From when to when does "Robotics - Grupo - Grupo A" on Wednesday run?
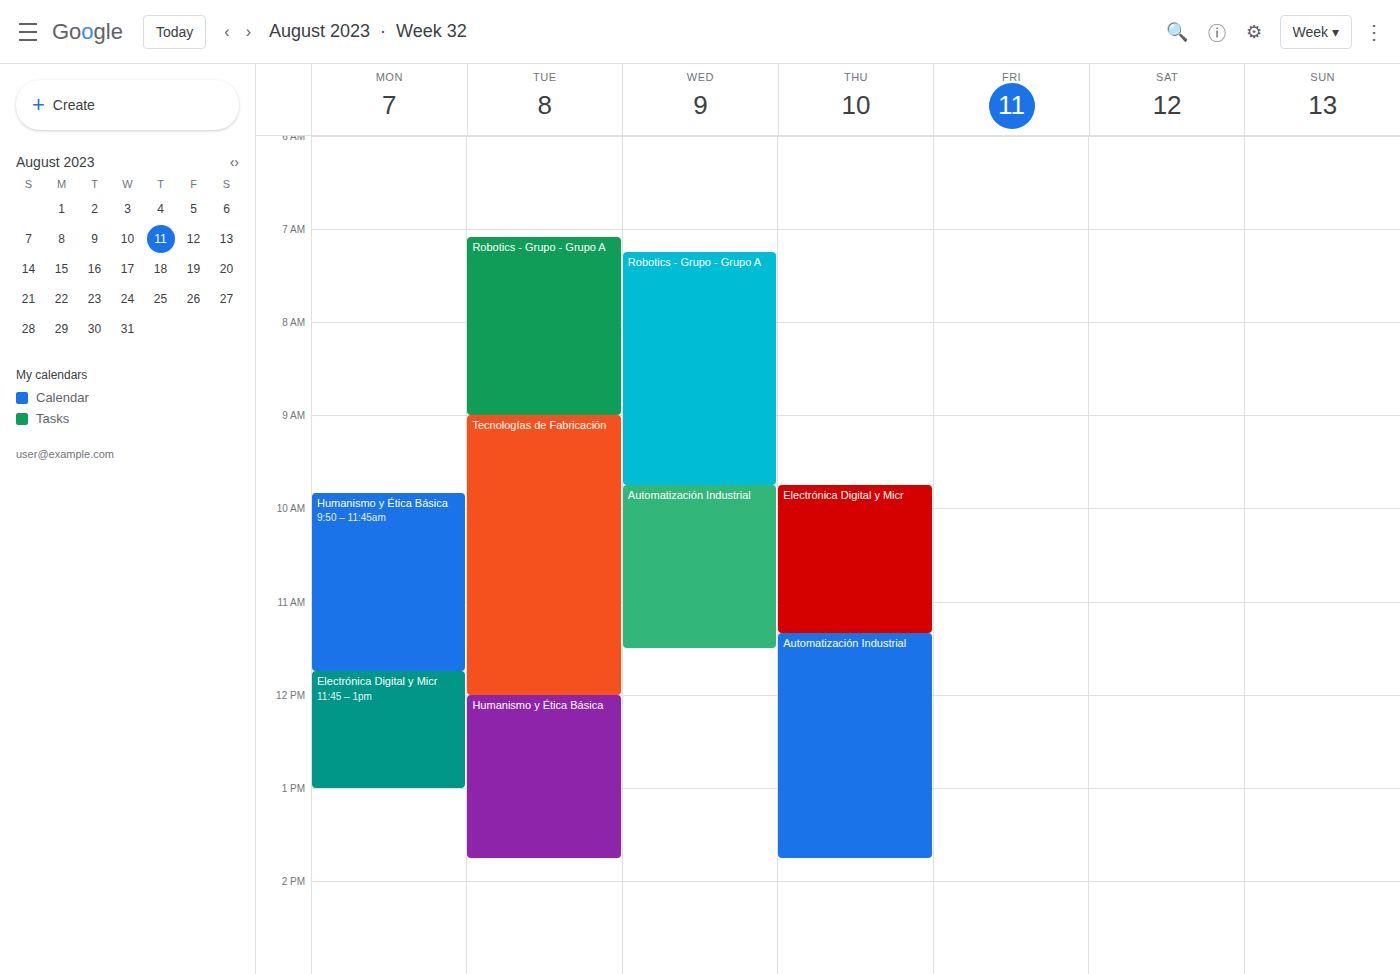
7:15 AM to 9:45 AM